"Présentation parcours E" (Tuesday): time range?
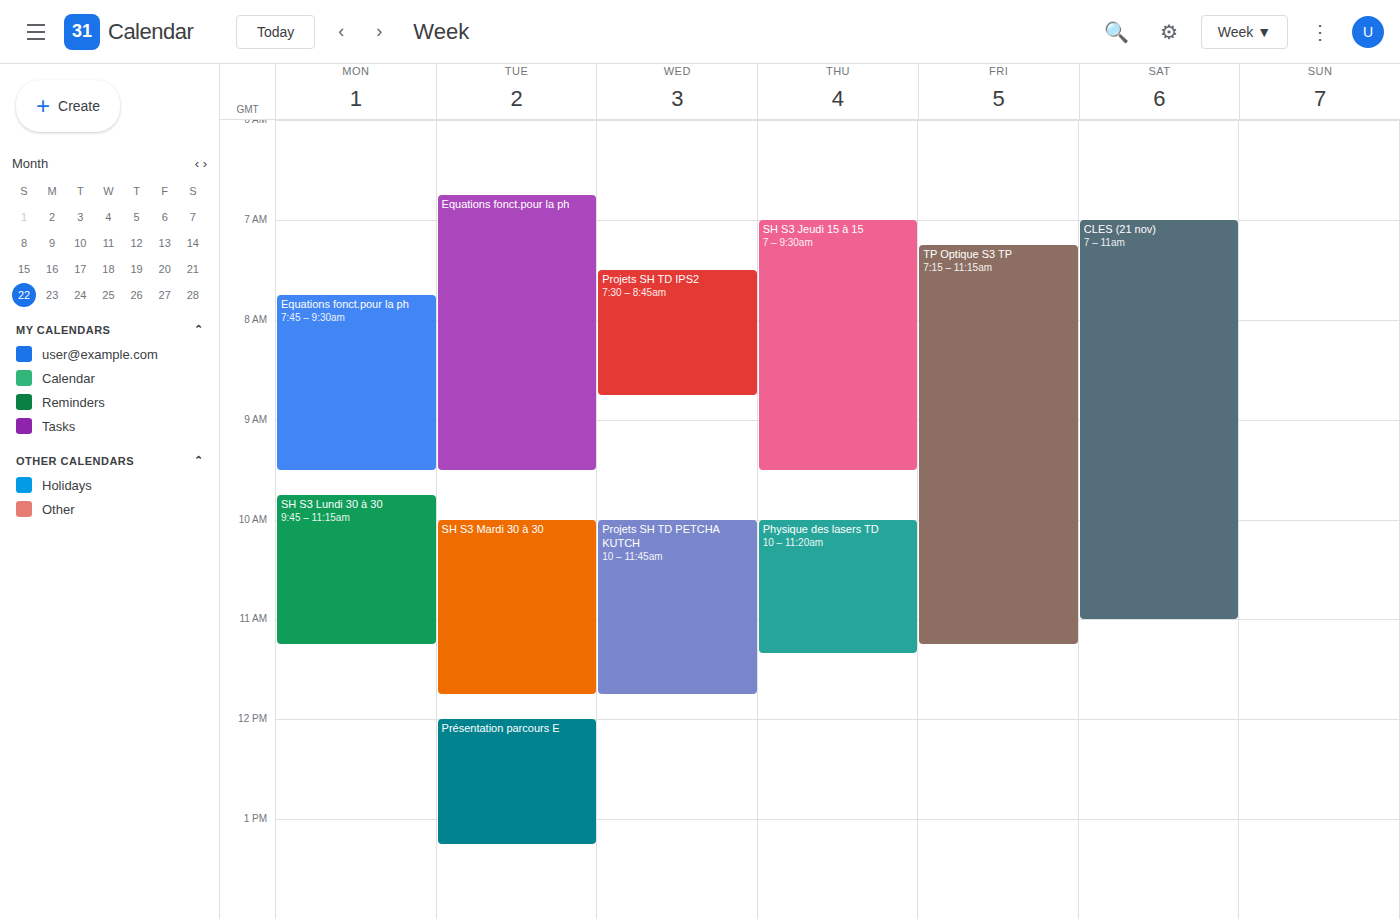
12:00 PM to 1:15 PM